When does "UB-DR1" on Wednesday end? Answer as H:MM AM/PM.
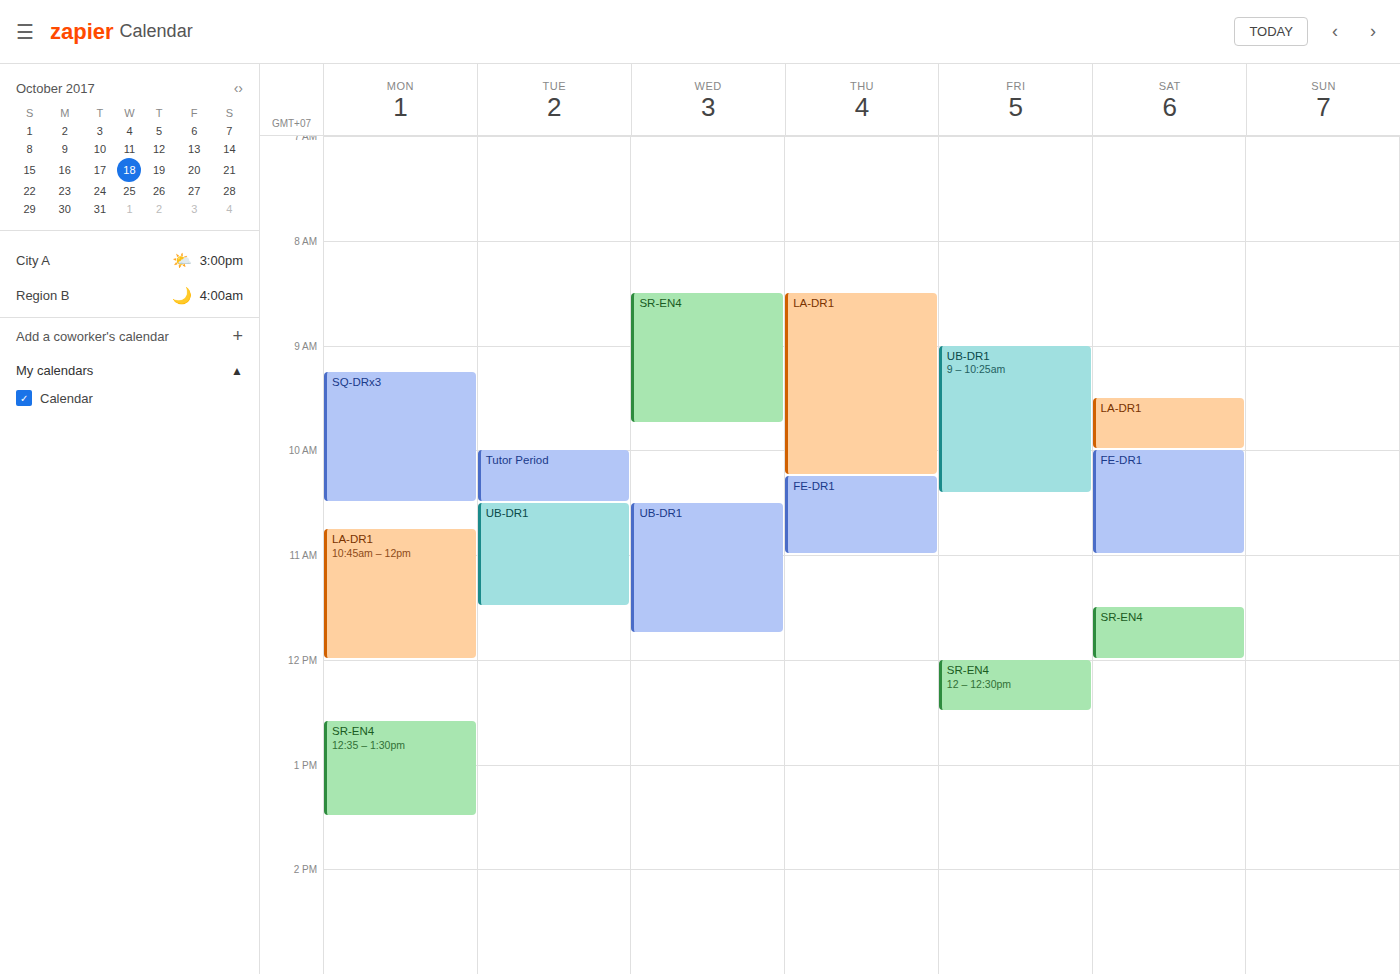
11:45 AM